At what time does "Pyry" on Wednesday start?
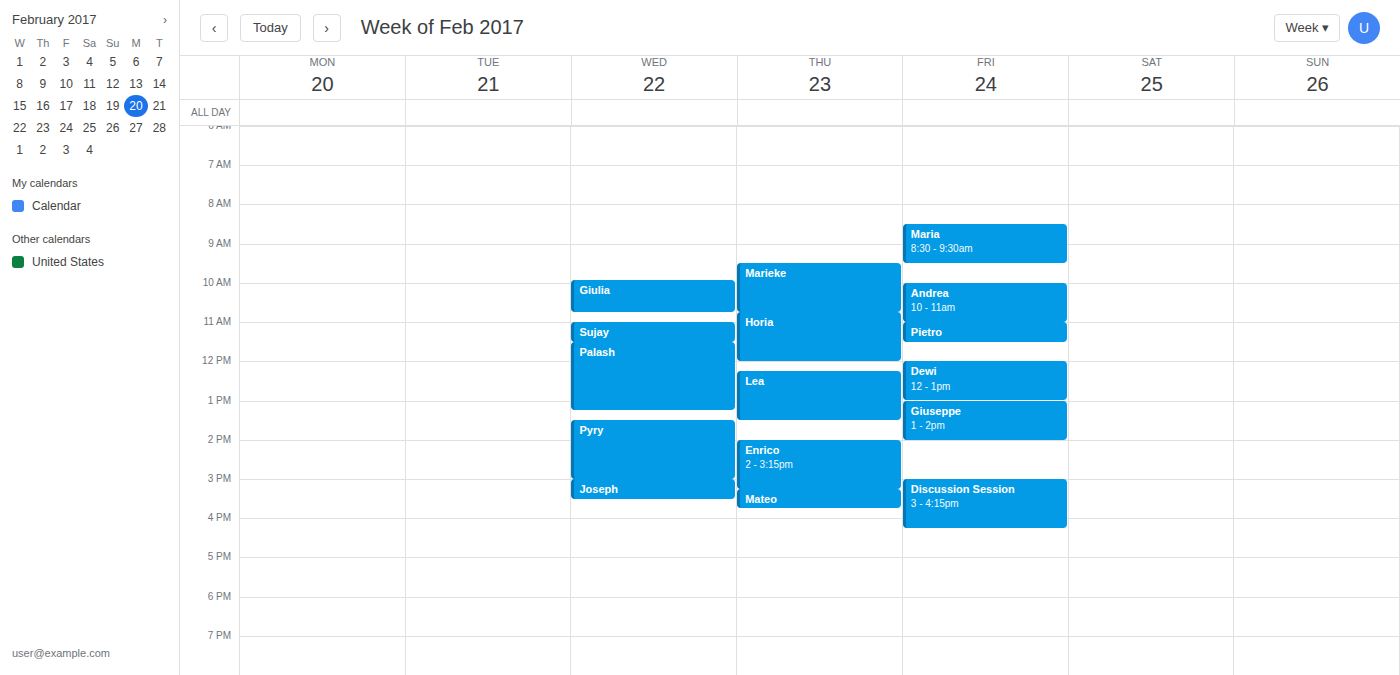
1:30 PM